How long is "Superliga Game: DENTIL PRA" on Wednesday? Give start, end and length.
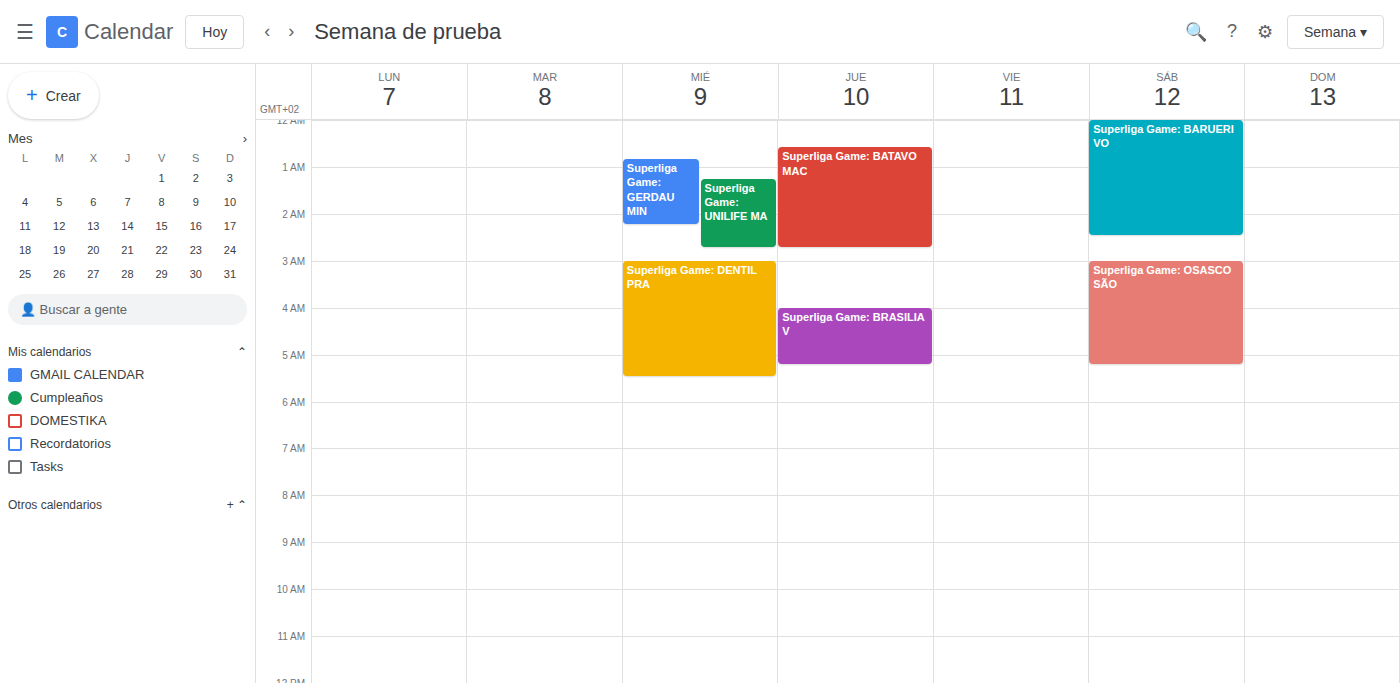
3:00 AM to 5:30 AM, 2 hours 30 minutes